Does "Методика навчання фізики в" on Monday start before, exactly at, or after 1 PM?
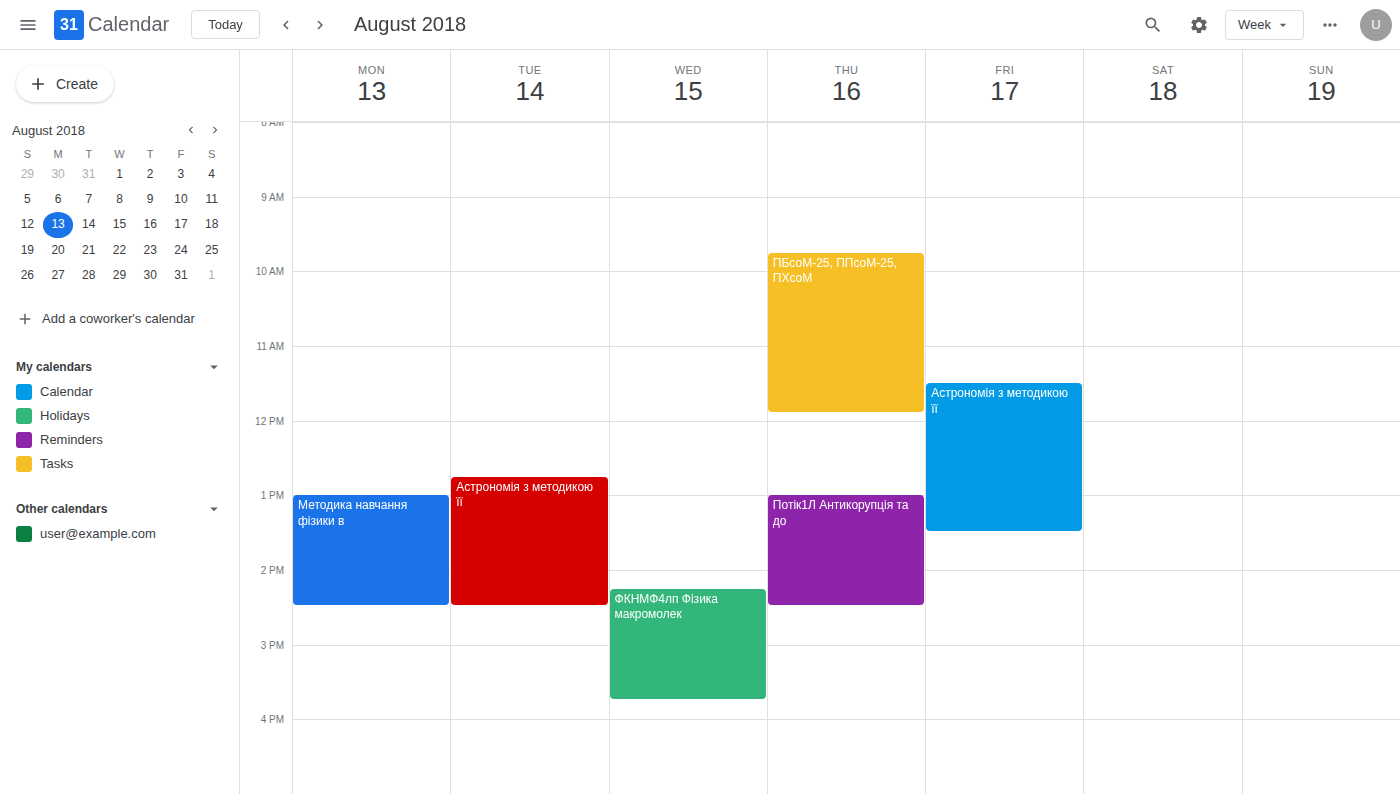
1:00 PM -- exactly at 1 PM, on the 1 PM line.